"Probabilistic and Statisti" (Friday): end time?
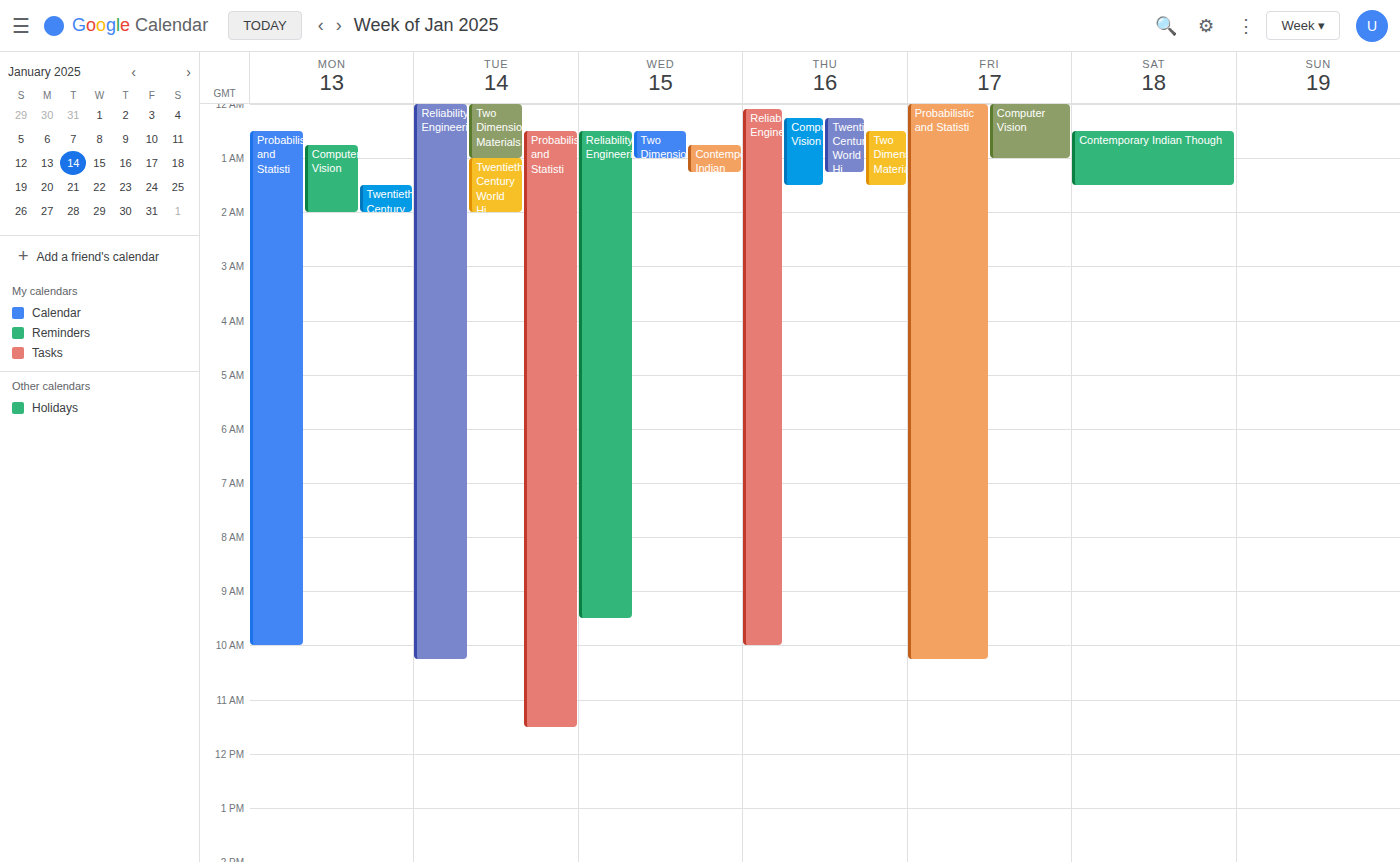
10:15 AM